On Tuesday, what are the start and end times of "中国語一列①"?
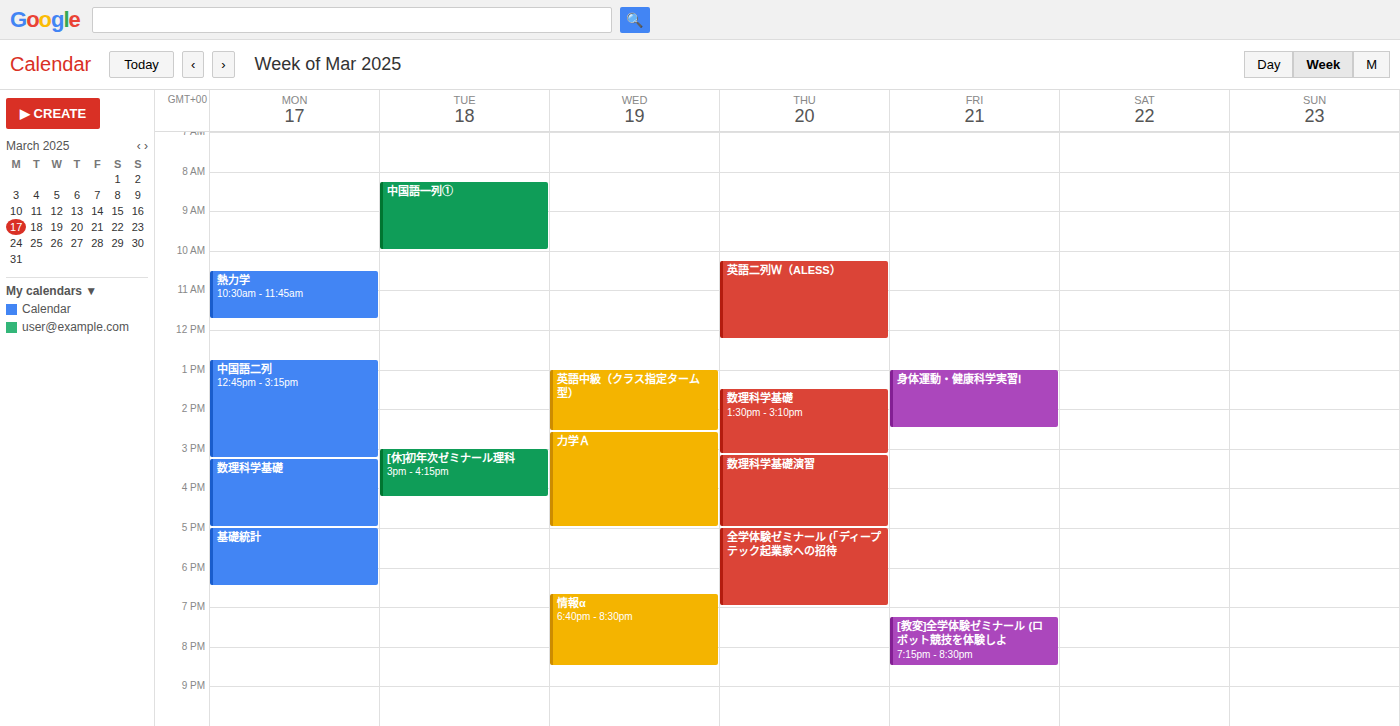
08:15 to 10:00